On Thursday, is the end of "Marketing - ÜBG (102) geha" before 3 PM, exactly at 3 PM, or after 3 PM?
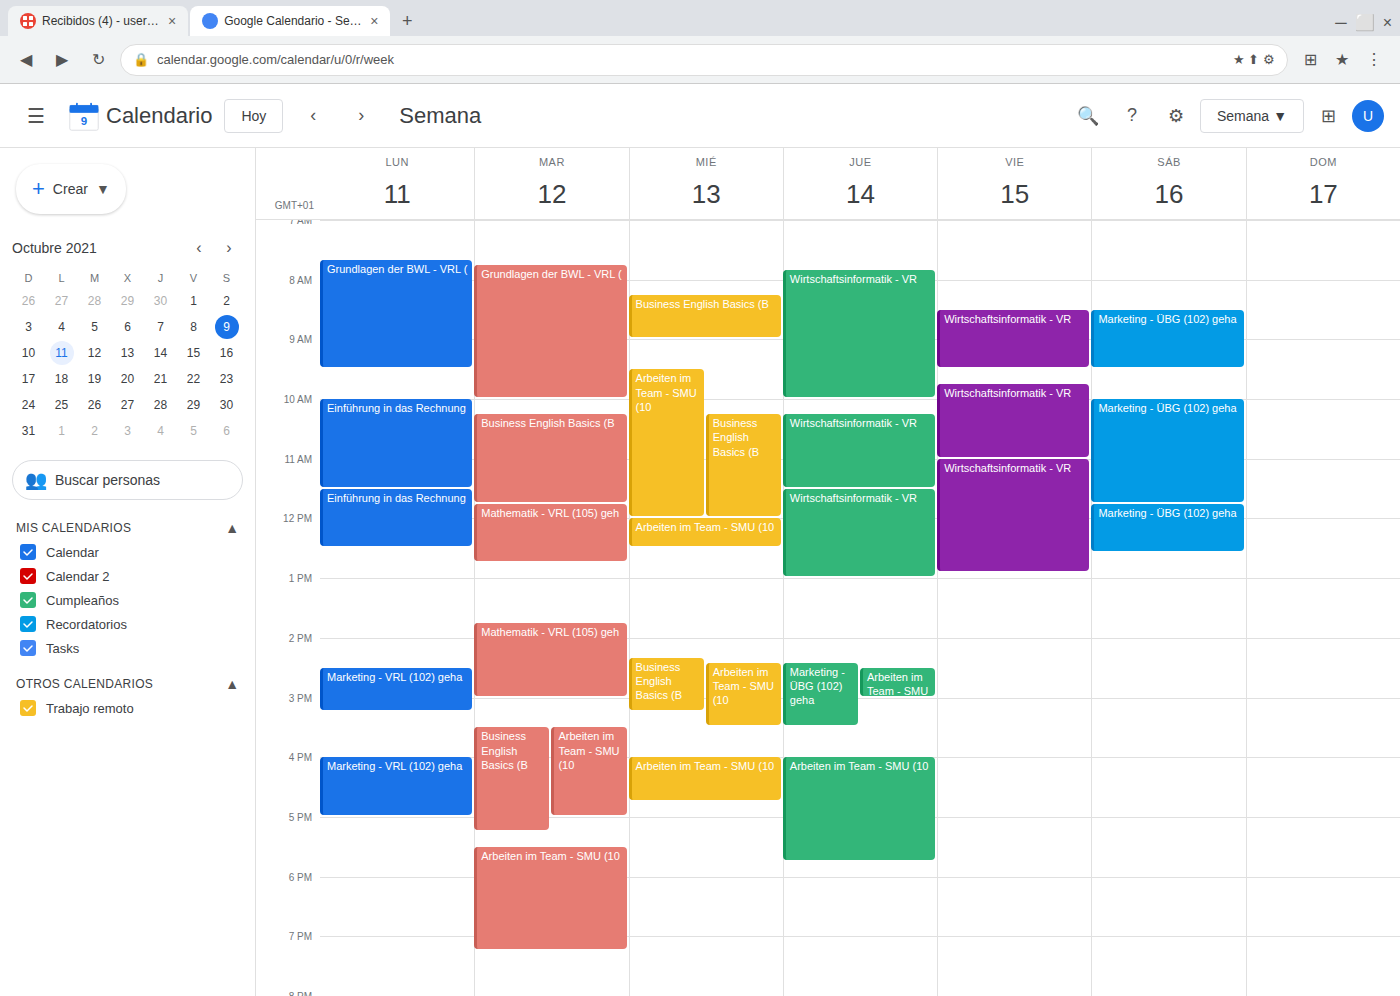
3:30 PM -- after 3 PM, 30 minutes below the 3 PM line.